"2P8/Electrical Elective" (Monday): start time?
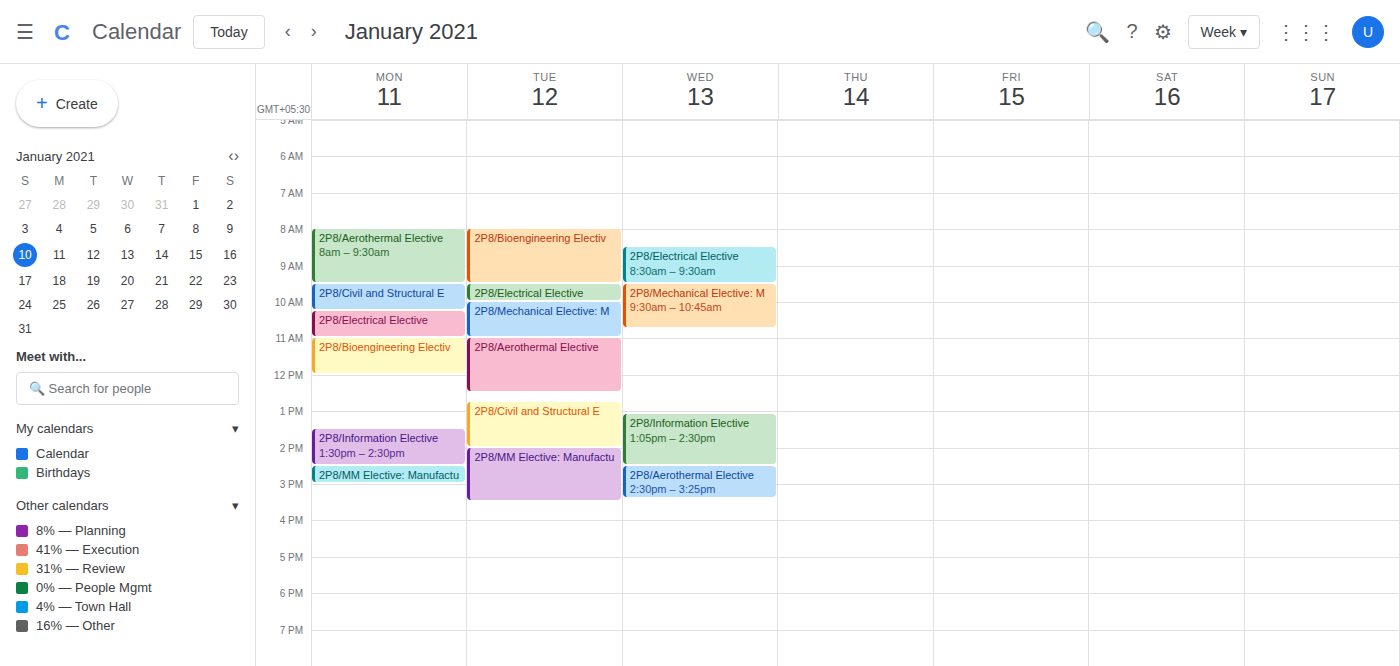
10:15 AM